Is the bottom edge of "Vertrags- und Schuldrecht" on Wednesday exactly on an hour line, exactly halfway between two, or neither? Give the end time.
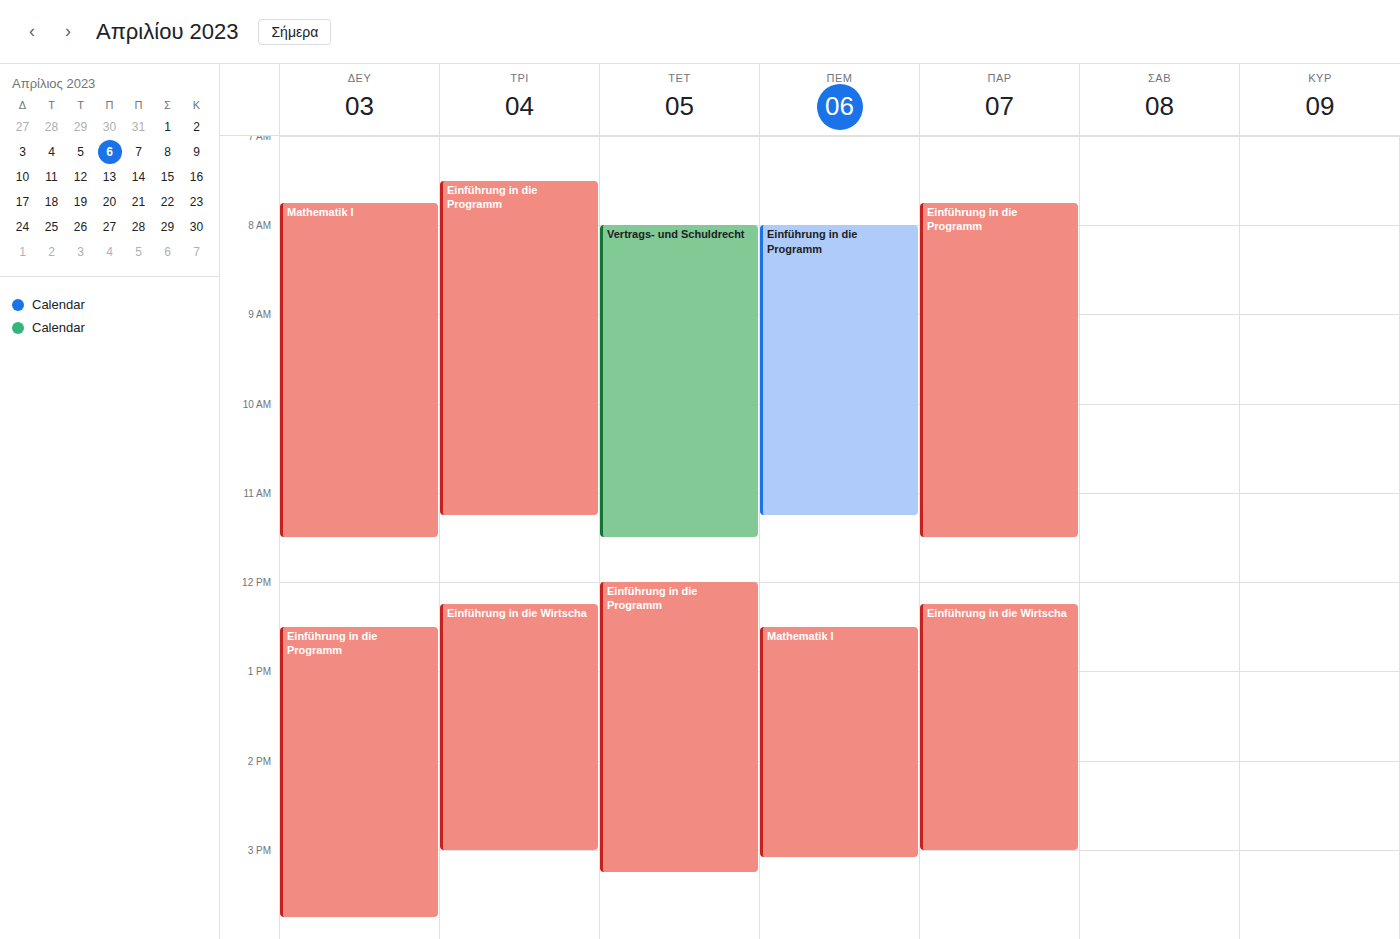
11:30 AM -- halfway between the 11 AM and 12 PM lines.